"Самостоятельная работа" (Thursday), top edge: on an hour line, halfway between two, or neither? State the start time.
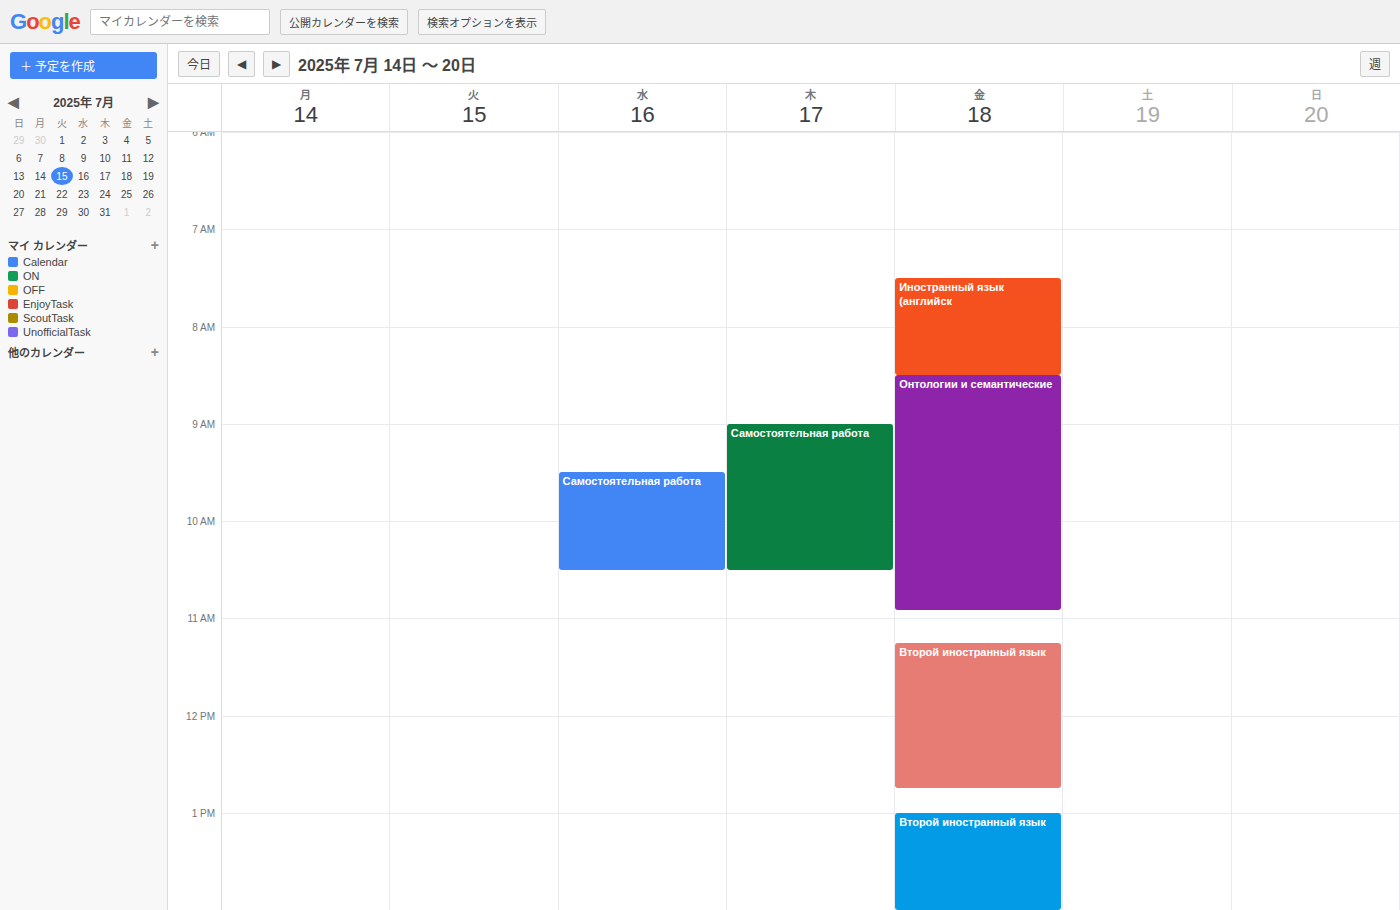
9:00 AM -- exactly on the 9 AM line.